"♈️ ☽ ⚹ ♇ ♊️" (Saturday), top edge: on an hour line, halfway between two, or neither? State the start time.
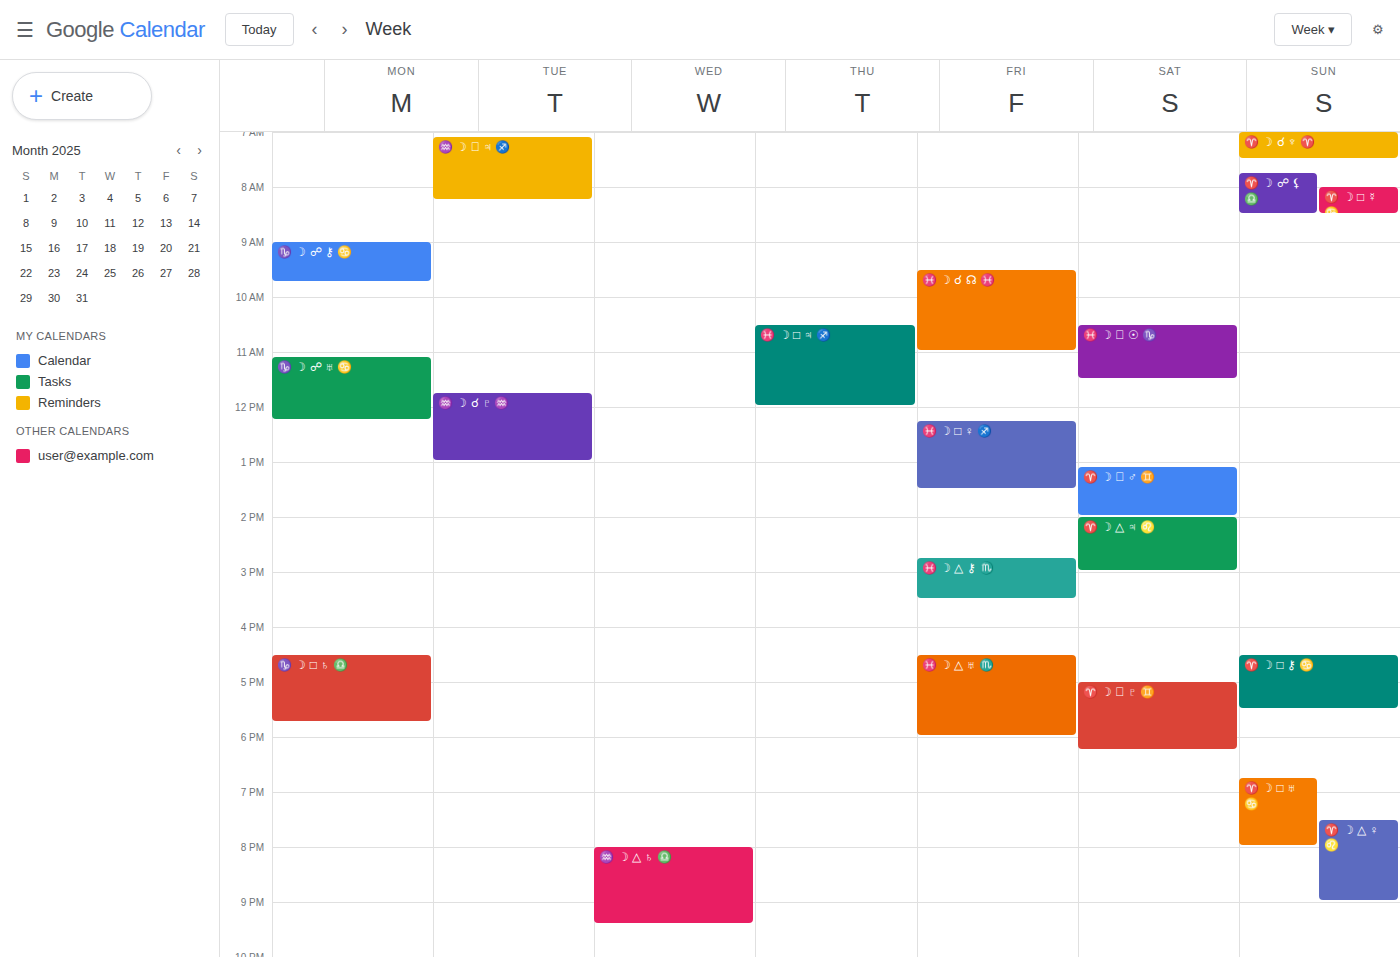
5:00 PM -- exactly on the 5 PM line.